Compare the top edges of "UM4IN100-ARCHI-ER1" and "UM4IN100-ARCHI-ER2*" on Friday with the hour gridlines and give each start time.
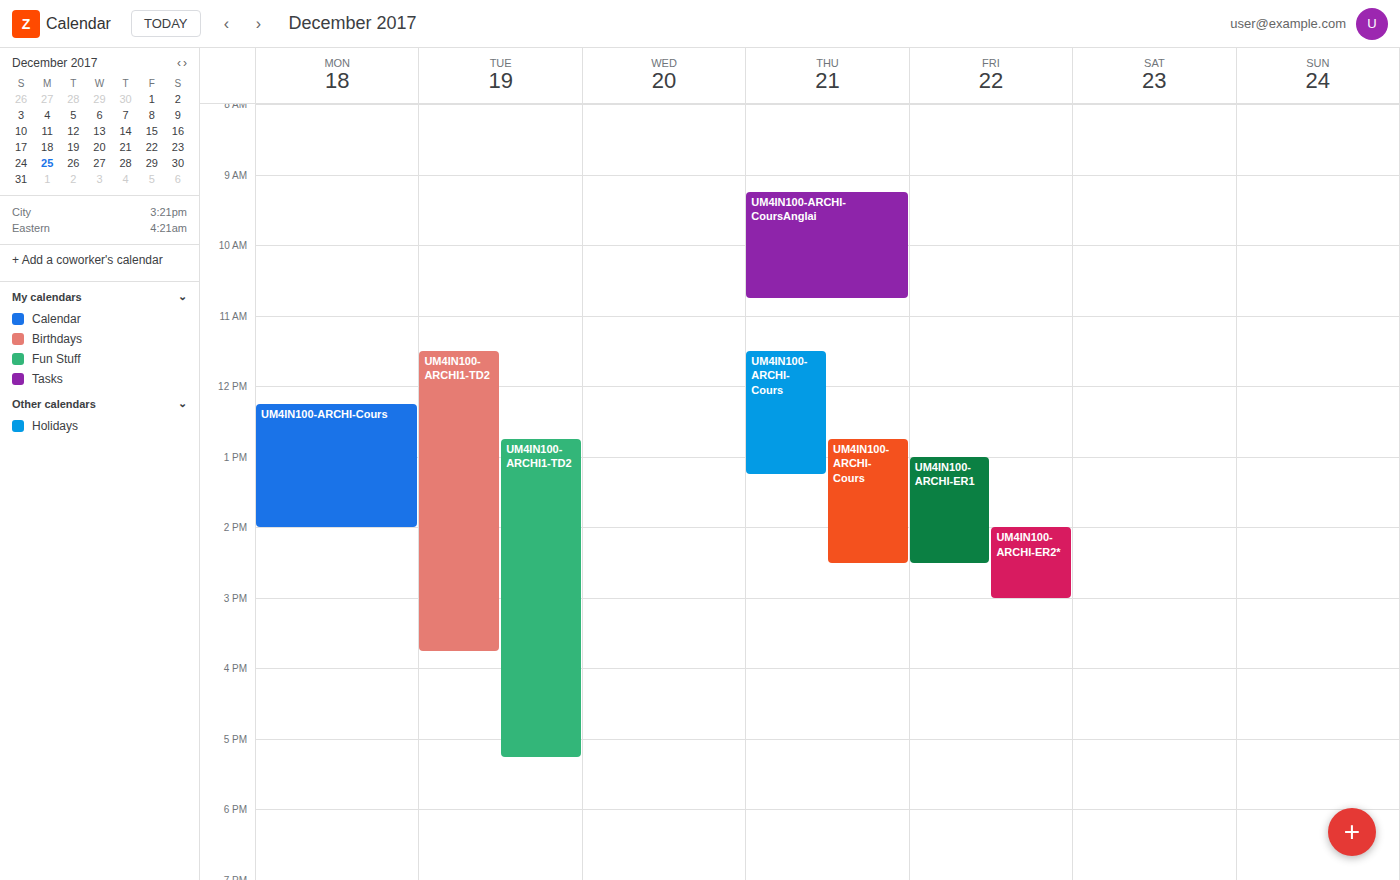
"UM4IN100-ARCHI-ER1": 1:00 PM, exactly on the 1 PM line. "UM4IN100-ARCHI-ER2*": 2:00 PM, exactly on the 2 PM line.